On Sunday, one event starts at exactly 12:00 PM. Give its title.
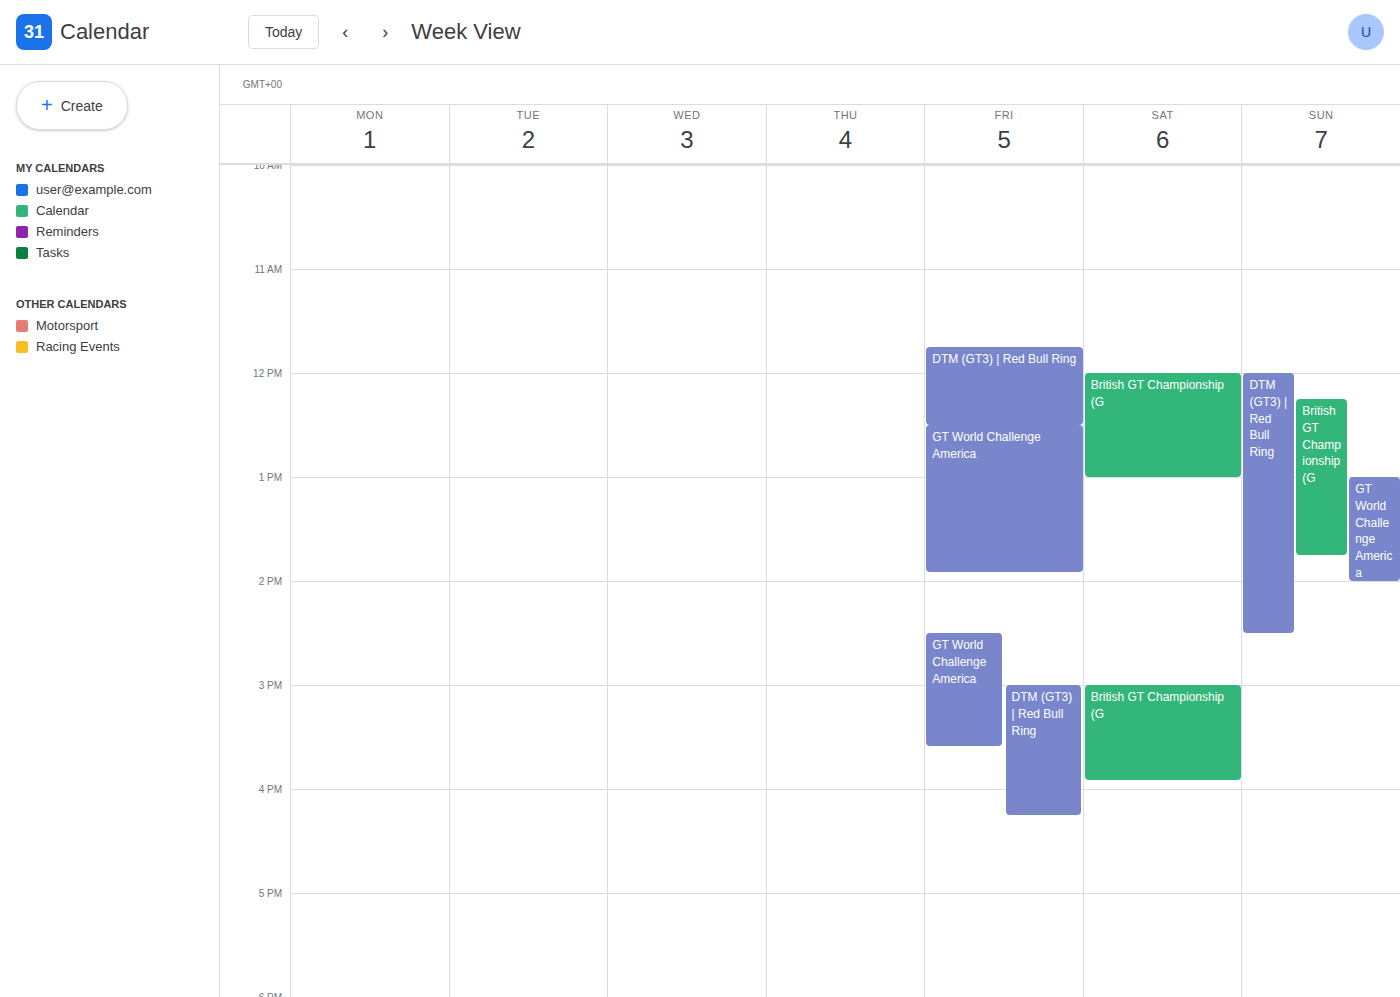
"DTM (GT3) | Red Bull Ring"